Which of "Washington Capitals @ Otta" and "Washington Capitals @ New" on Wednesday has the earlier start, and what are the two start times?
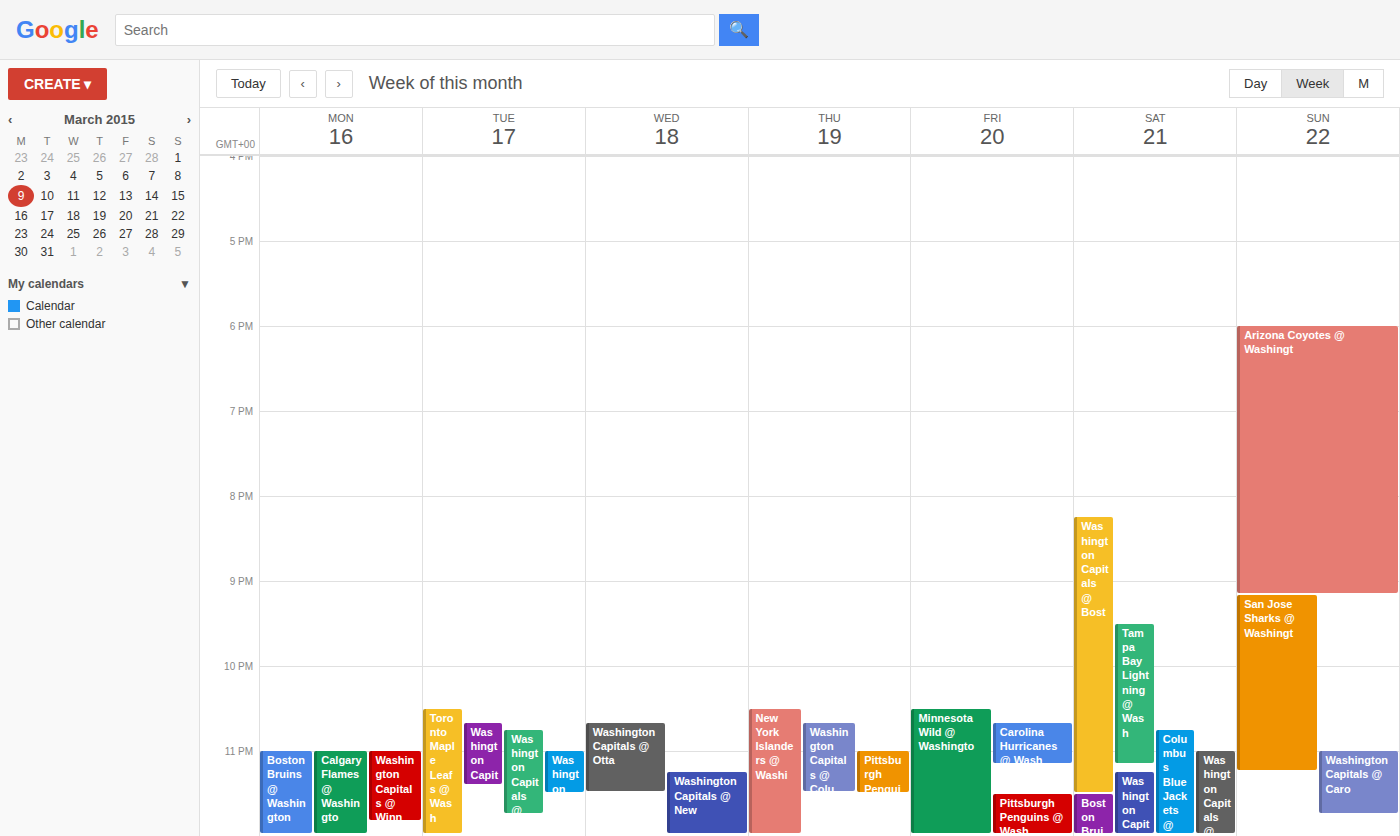
"Washington Capitals @ Otta" 10:40 PM; "Washington Capitals @ New" 11:15 PM.